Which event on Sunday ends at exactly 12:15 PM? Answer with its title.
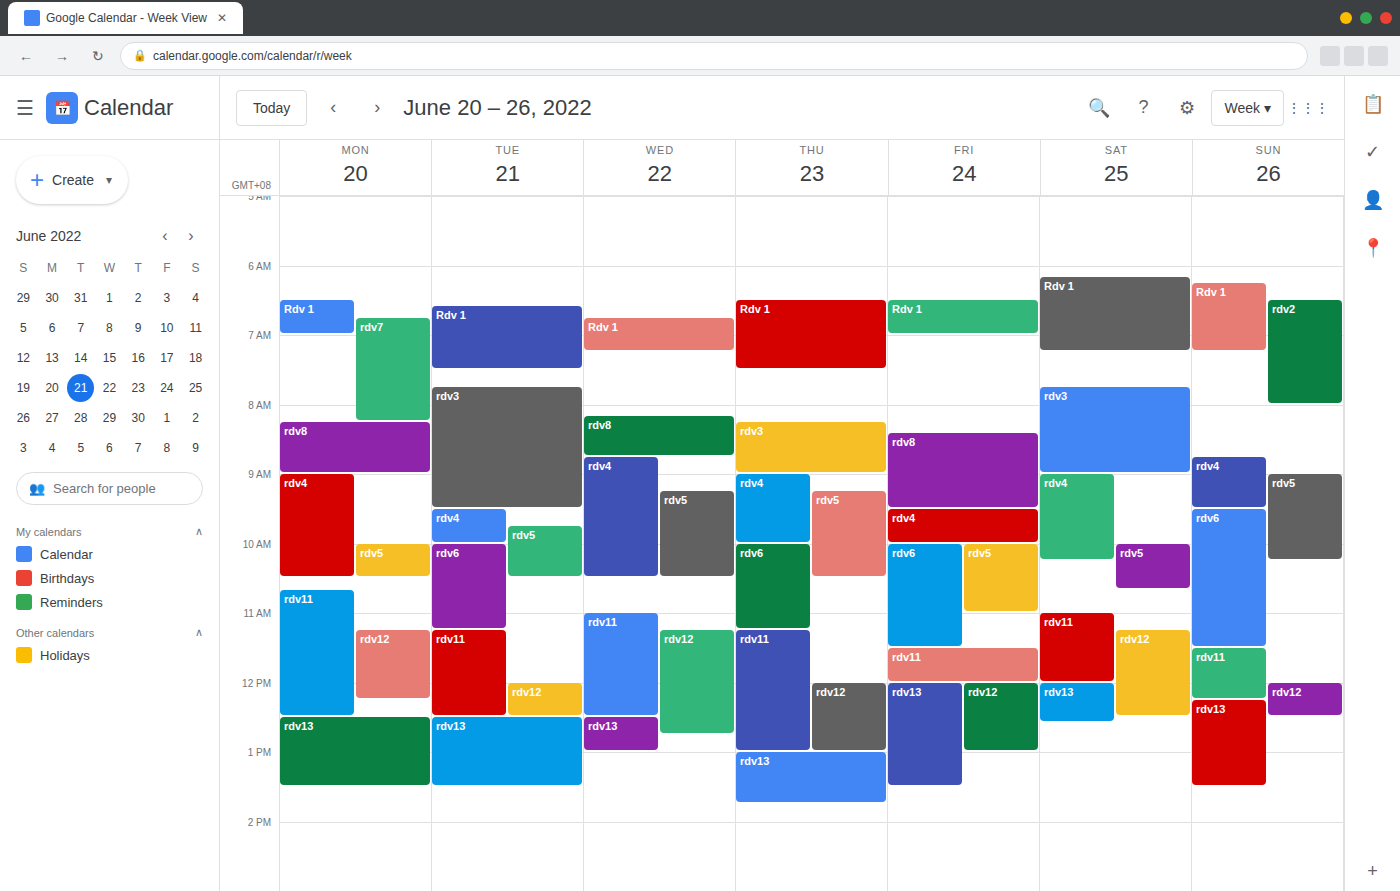
"rdv11"